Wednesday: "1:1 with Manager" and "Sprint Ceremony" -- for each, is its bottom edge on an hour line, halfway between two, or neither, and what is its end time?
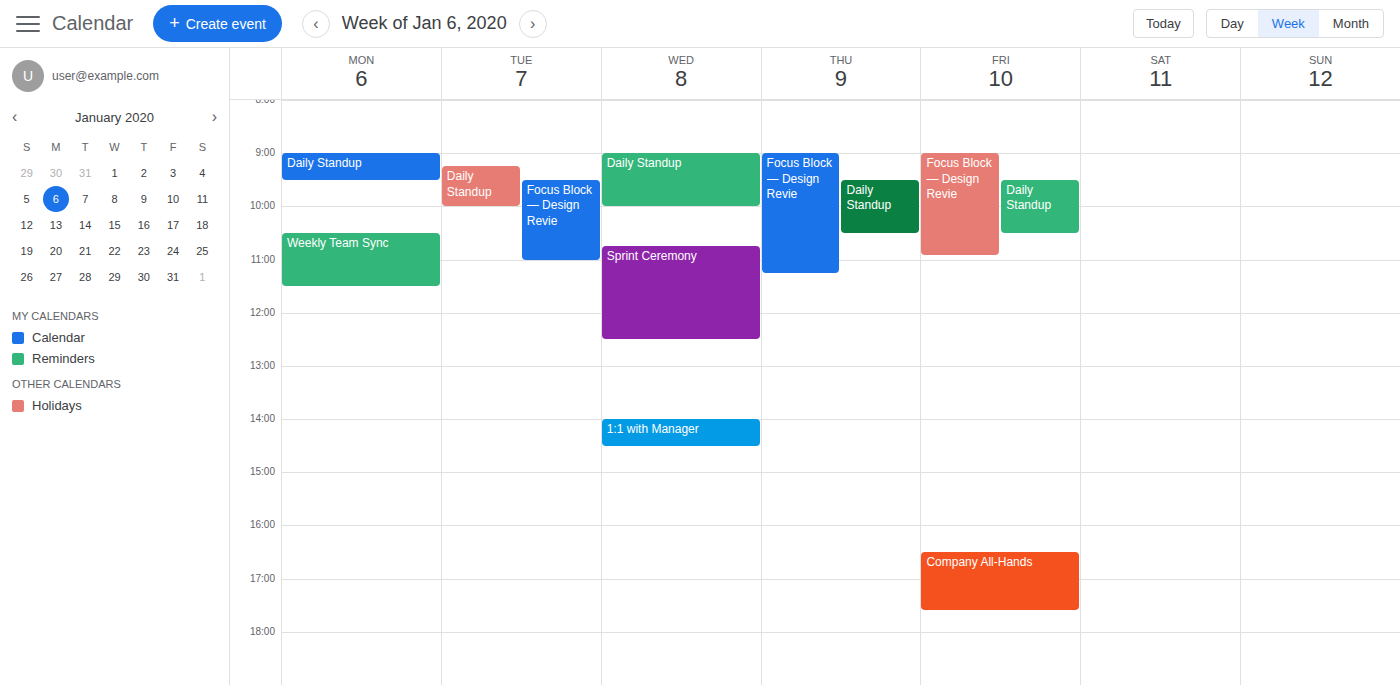
"1:1 with Manager": 2:30 PM, halfway between the 2 PM and 3 PM lines. "Sprint Ceremony": 12:30 PM, halfway between the 12 PM and 1 PM lines.